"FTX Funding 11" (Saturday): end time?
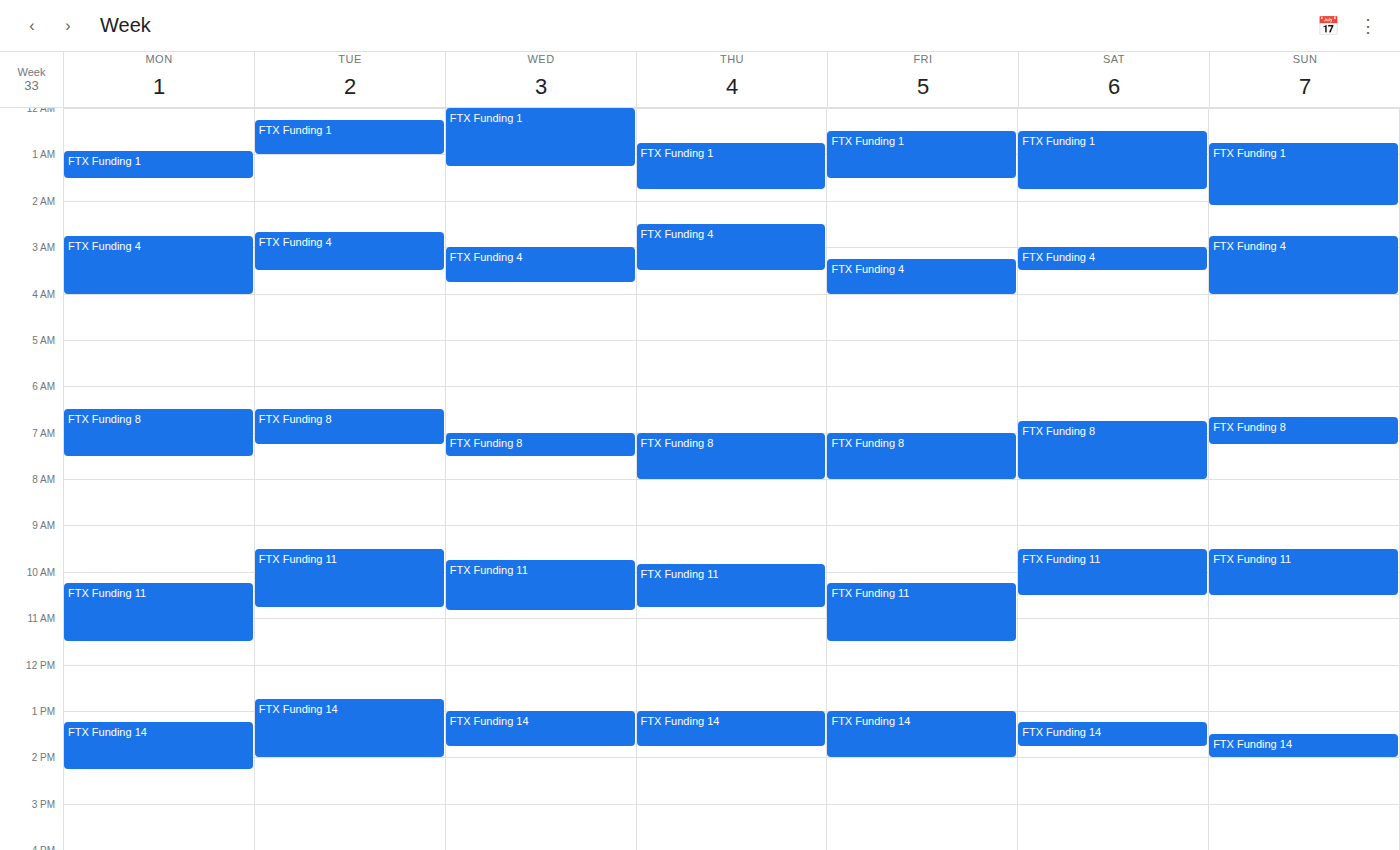
10:30 AM